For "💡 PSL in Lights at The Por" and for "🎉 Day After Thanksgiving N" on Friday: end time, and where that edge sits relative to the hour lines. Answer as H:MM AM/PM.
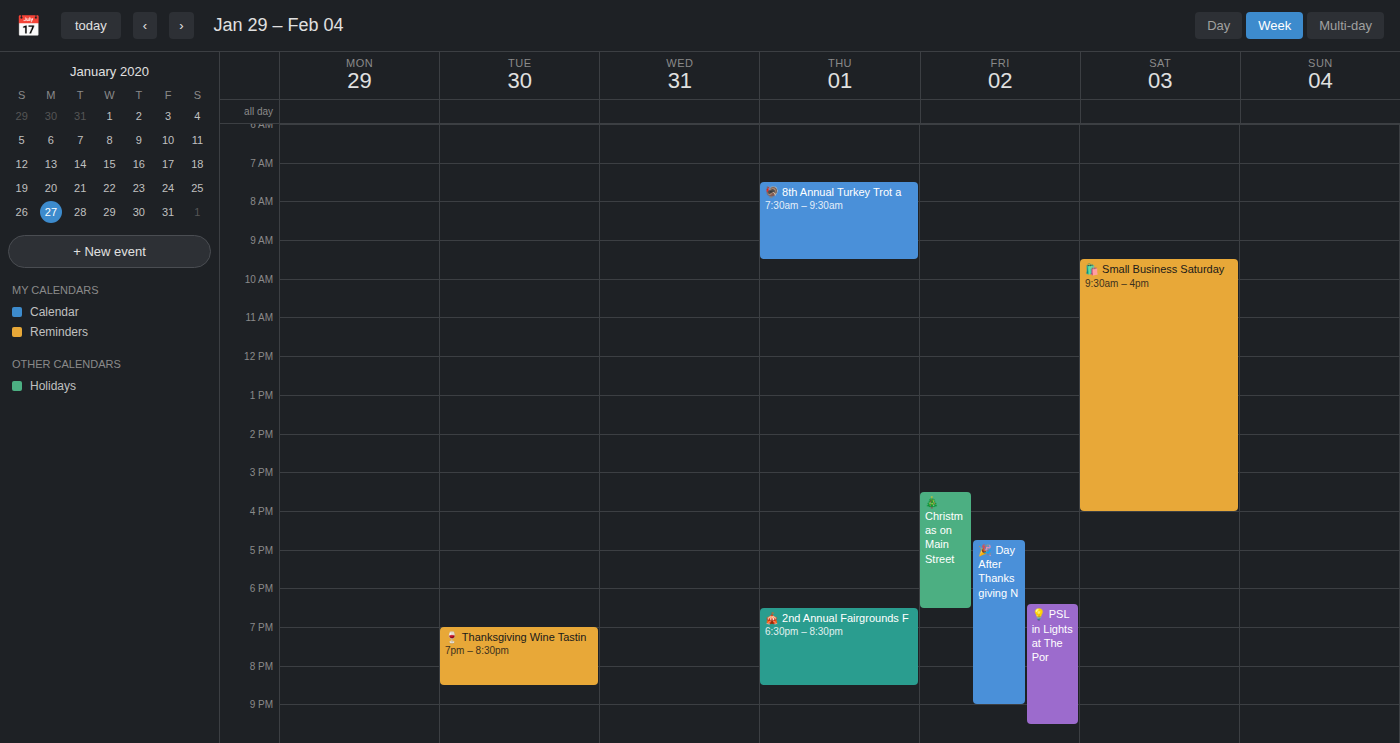
"💡 PSL in Lights at The Por": 9:30 PM, halfway between the 9 PM and 10 PM lines. "🎉 Day After Thanksgiving N": 9:00 PM, exactly on the 9 PM line.